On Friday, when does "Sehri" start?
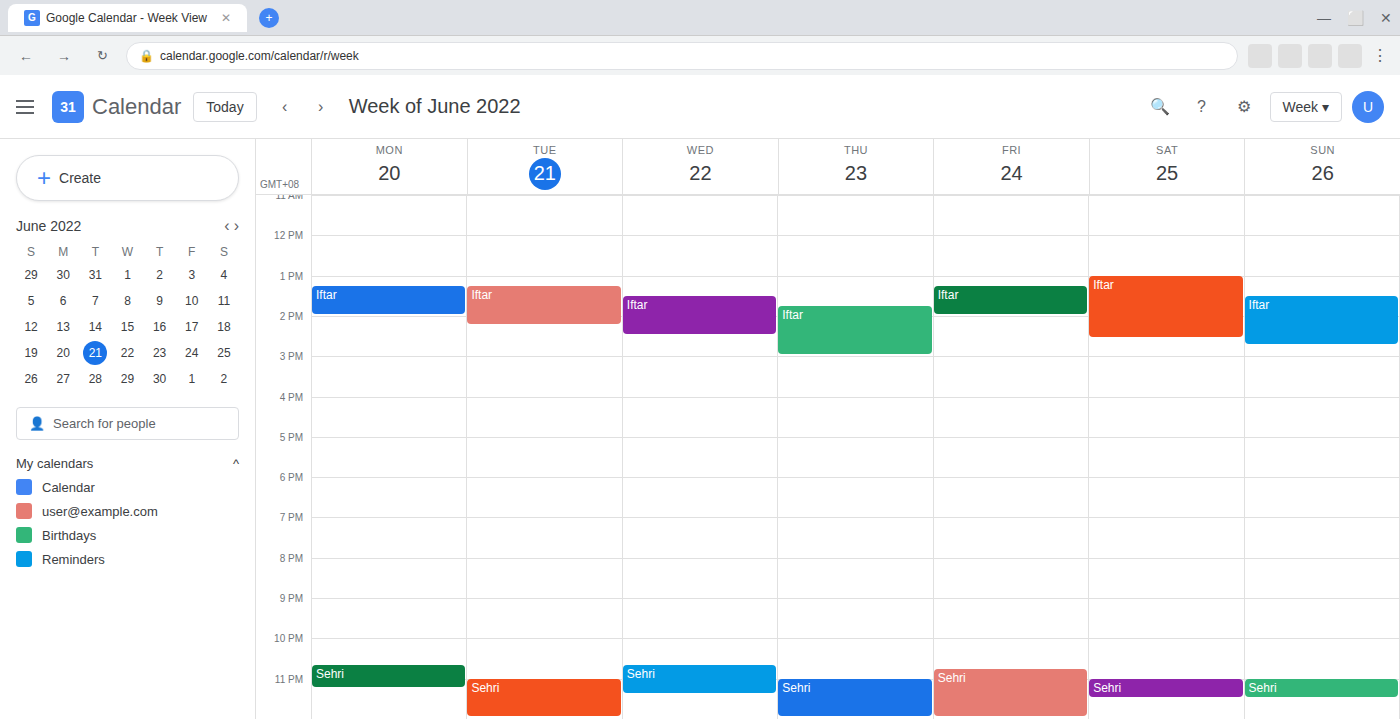
10:45 PM